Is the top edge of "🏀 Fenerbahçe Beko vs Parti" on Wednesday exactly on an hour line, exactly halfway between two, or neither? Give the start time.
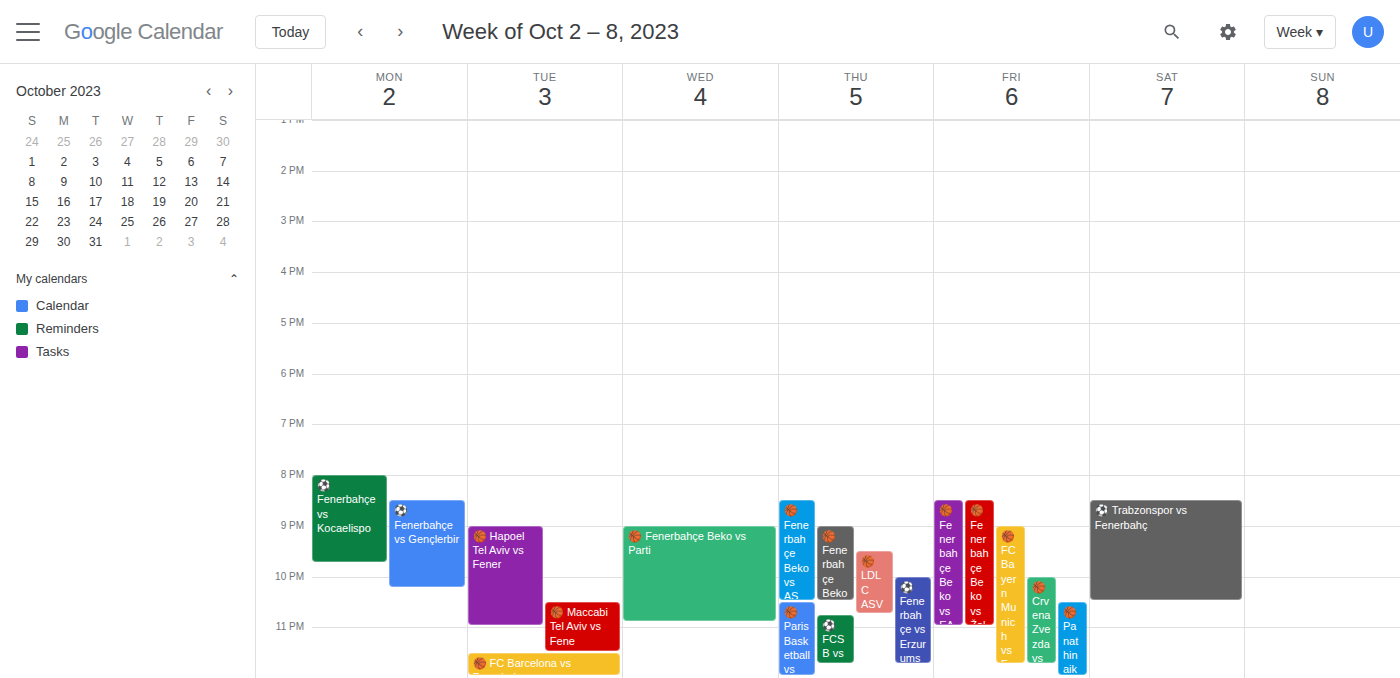
9:00 PM -- exactly on the 9 PM line.